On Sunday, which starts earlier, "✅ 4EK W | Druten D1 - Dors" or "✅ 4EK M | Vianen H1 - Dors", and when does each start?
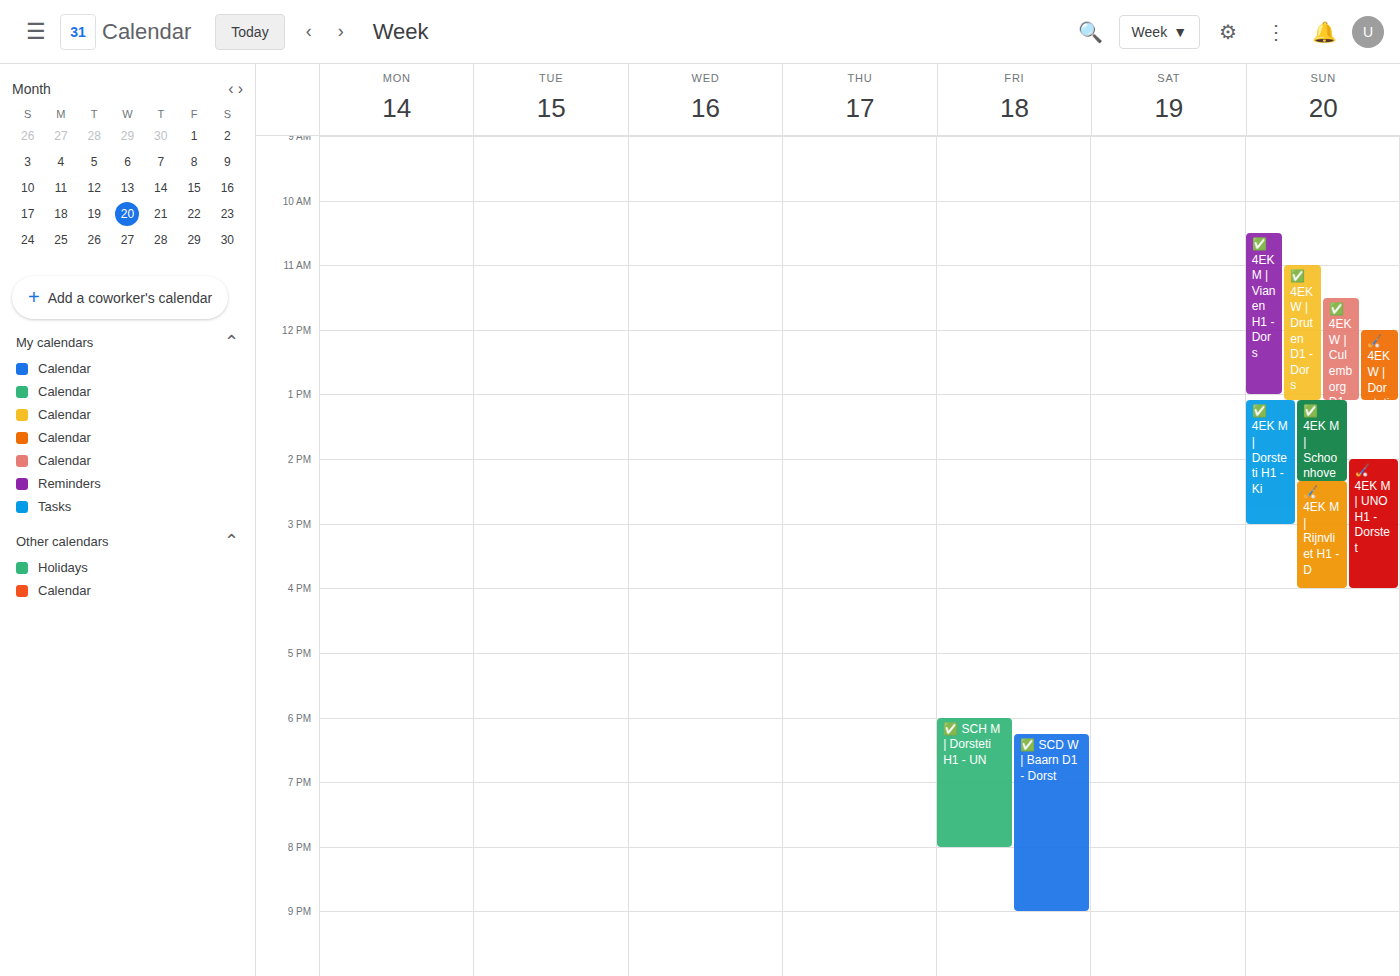
"✅ 4EK M | Vianen H1 - Dors" 10:30 AM; "✅ 4EK W | Druten D1 - Dors" 11:00 AM.